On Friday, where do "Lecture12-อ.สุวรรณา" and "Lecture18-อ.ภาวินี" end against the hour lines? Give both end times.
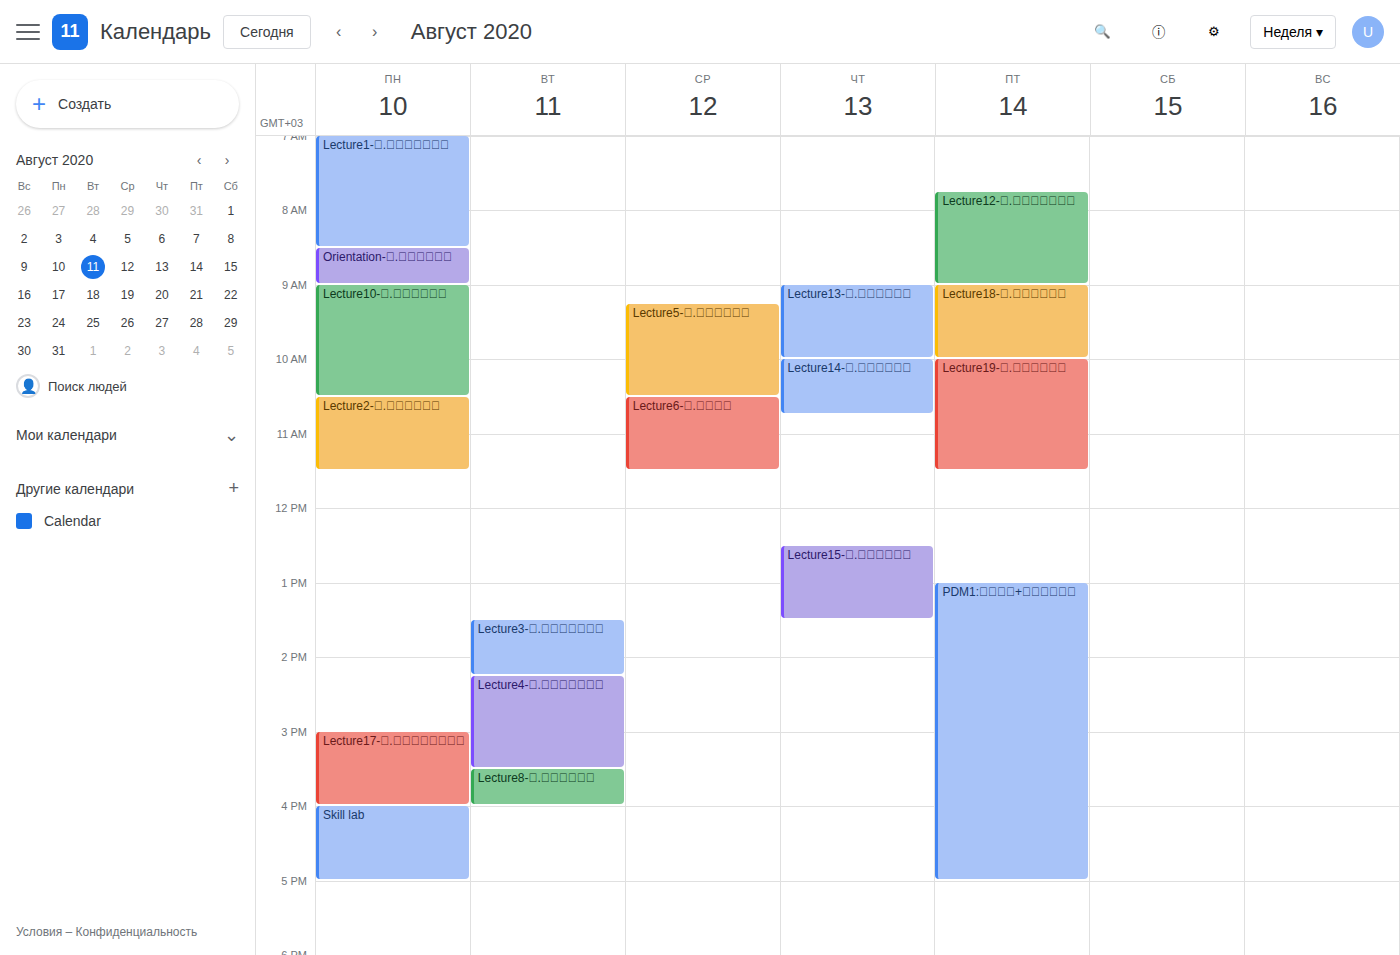
"Lecture12-อ.สุวรรณา": 9:00 AM, exactly on the 9 AM line. "Lecture18-อ.ภาวินี": 10:00 AM, exactly on the 10 AM line.